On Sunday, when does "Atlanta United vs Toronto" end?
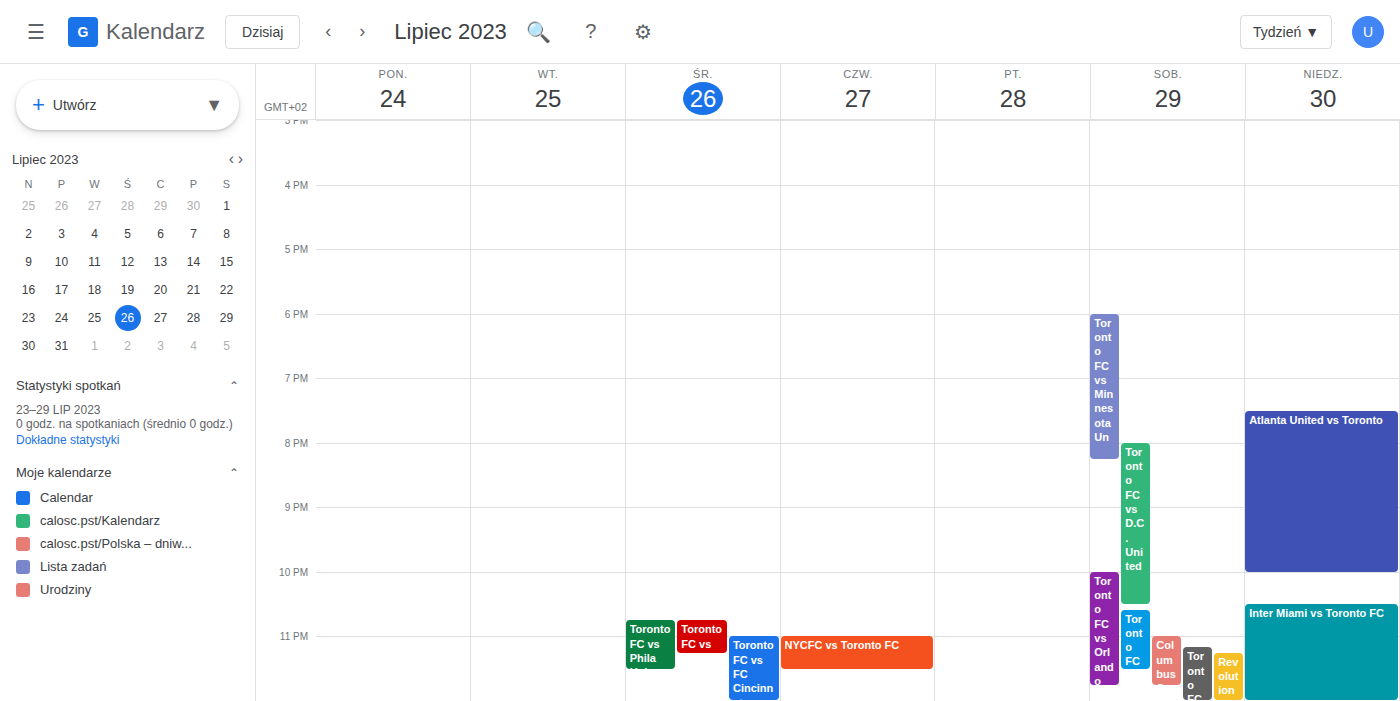
10:00 PM